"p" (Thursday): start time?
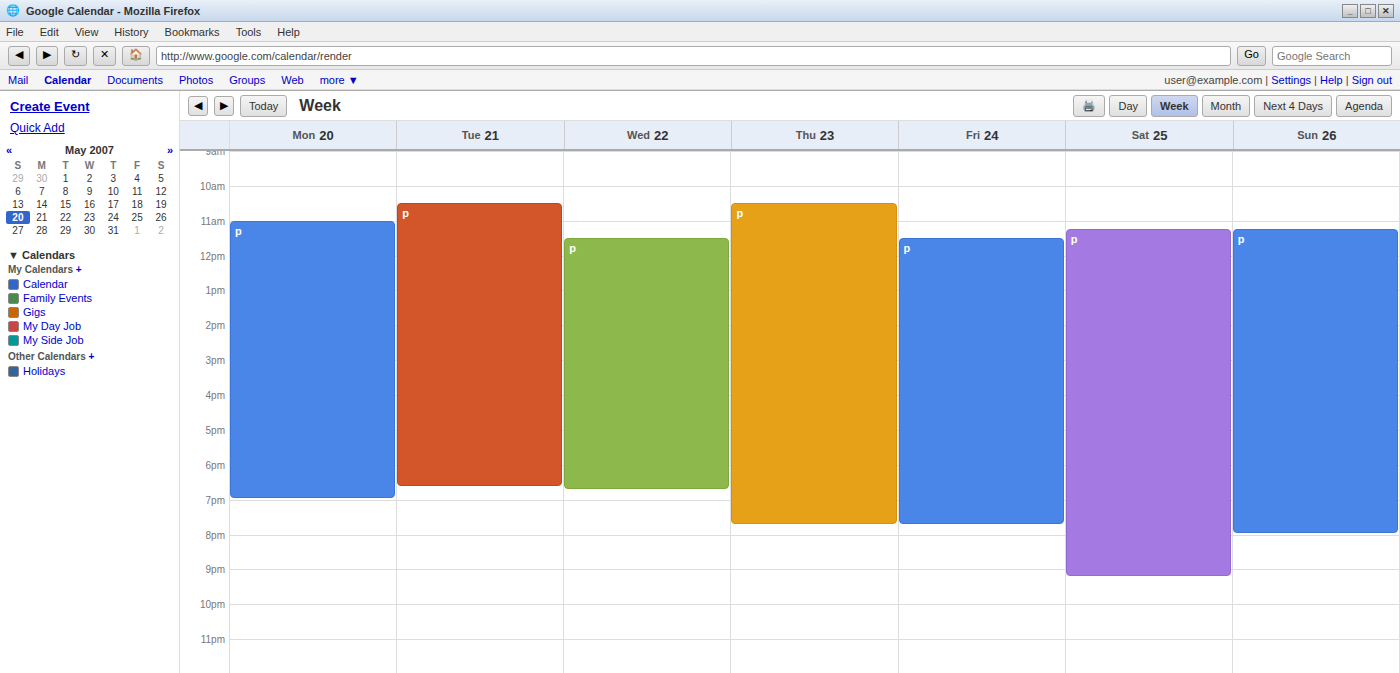
10:30 AM